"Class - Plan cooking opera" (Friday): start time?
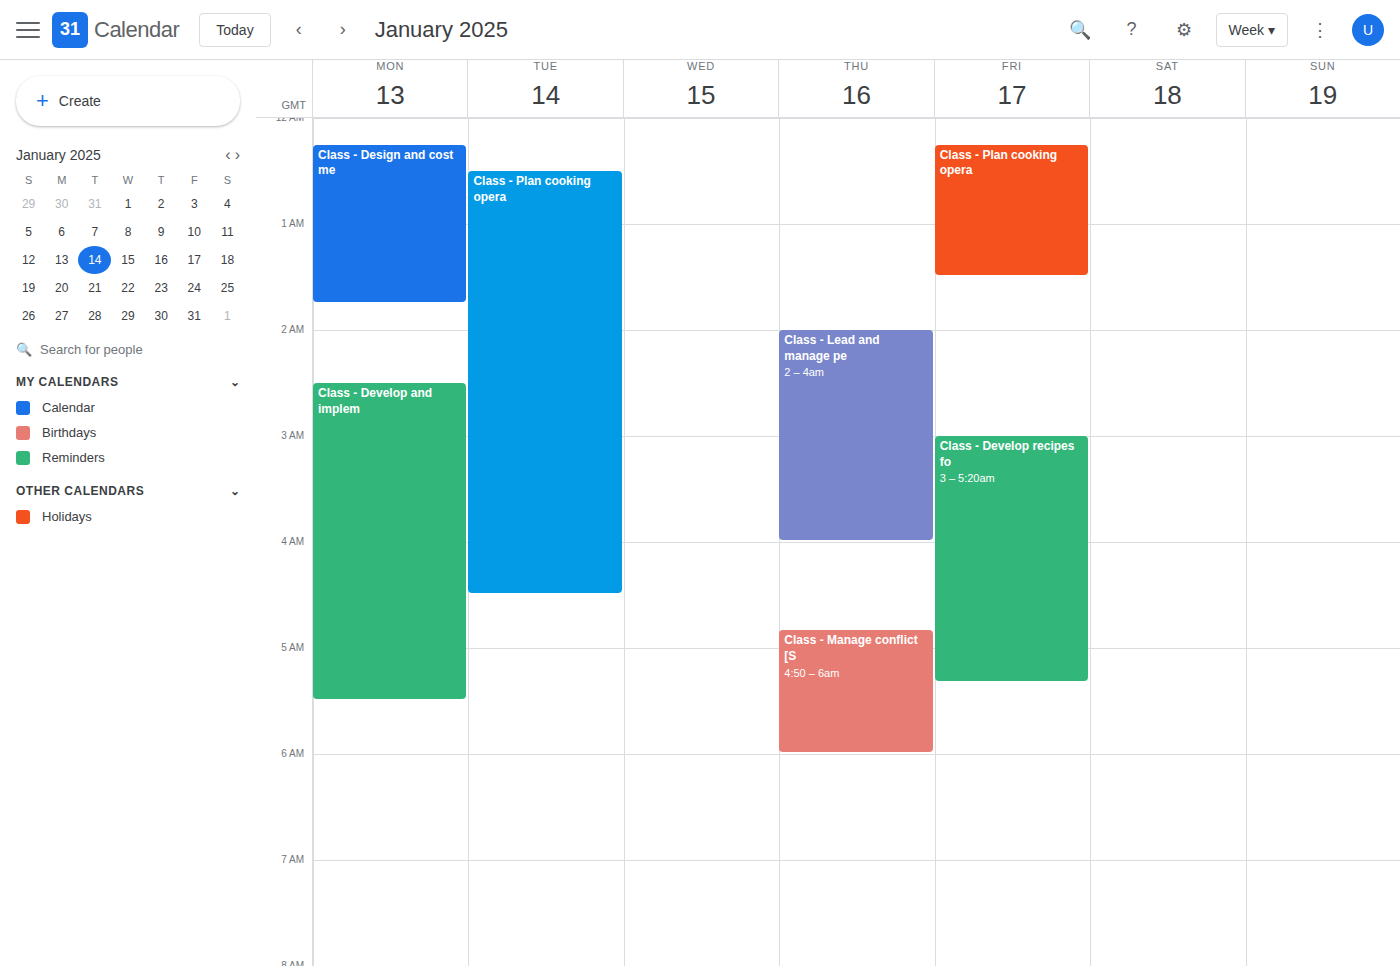
00:15